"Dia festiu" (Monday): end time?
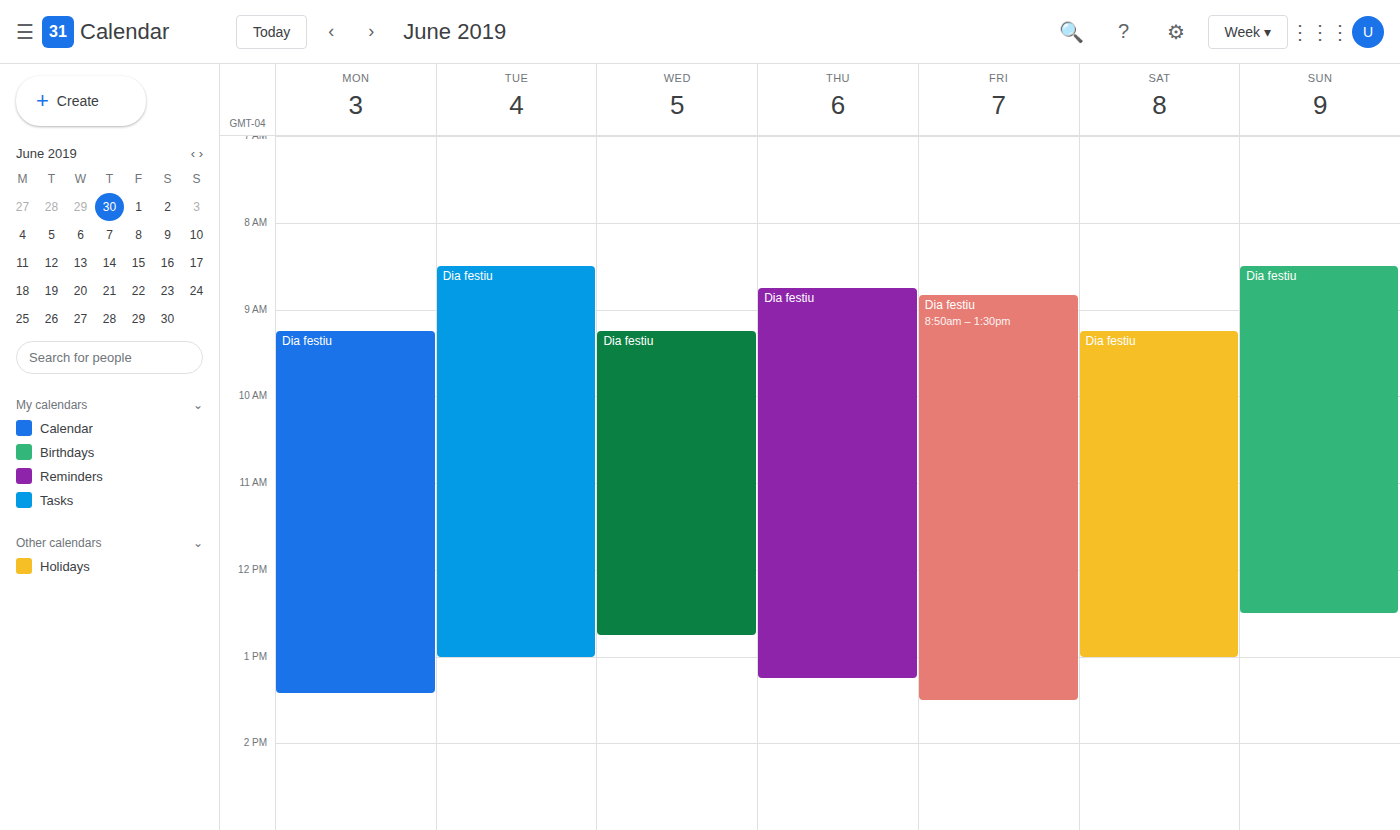
1:25 PM